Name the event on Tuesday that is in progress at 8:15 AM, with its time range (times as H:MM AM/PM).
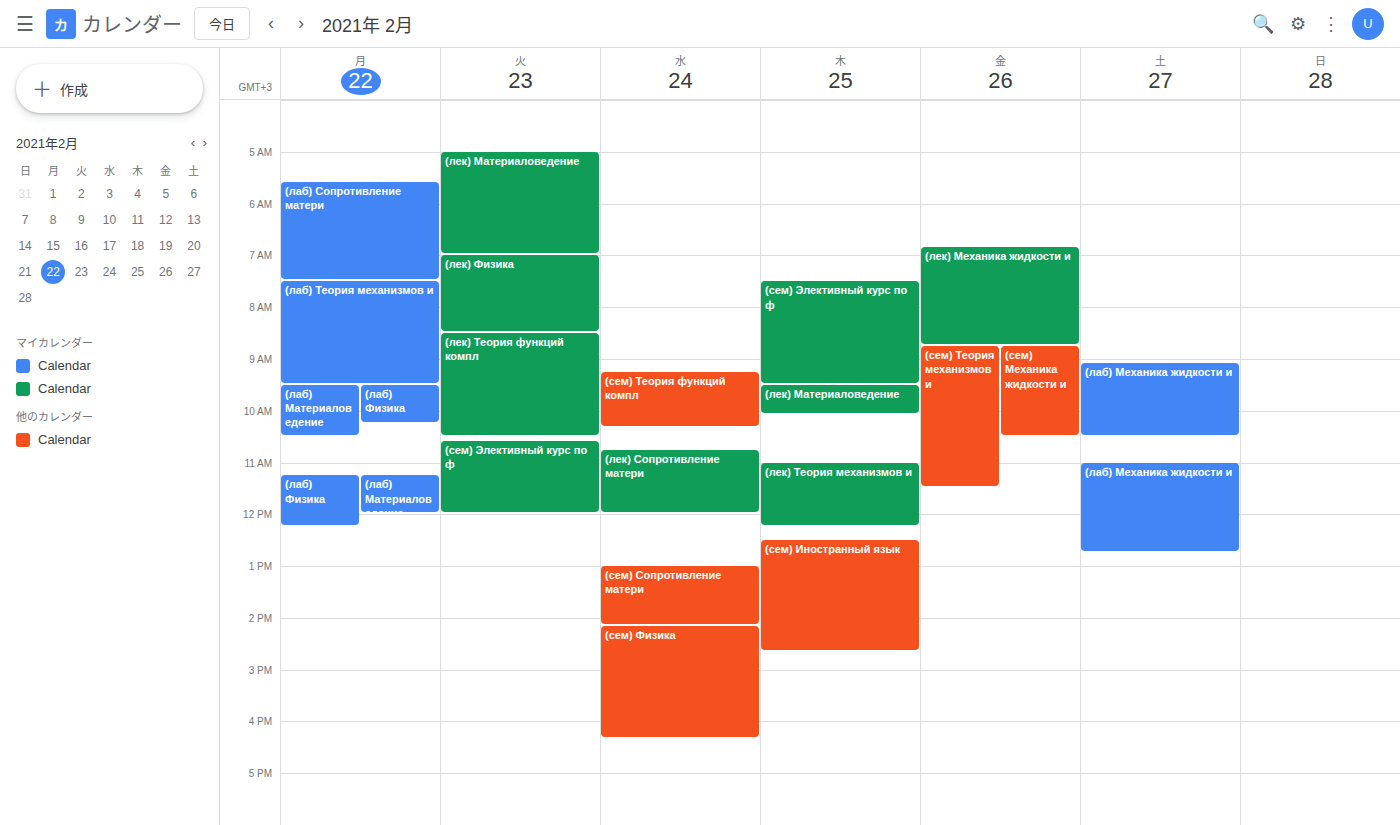
"(лек) Физика", 7:00 AM to 8:30 AM